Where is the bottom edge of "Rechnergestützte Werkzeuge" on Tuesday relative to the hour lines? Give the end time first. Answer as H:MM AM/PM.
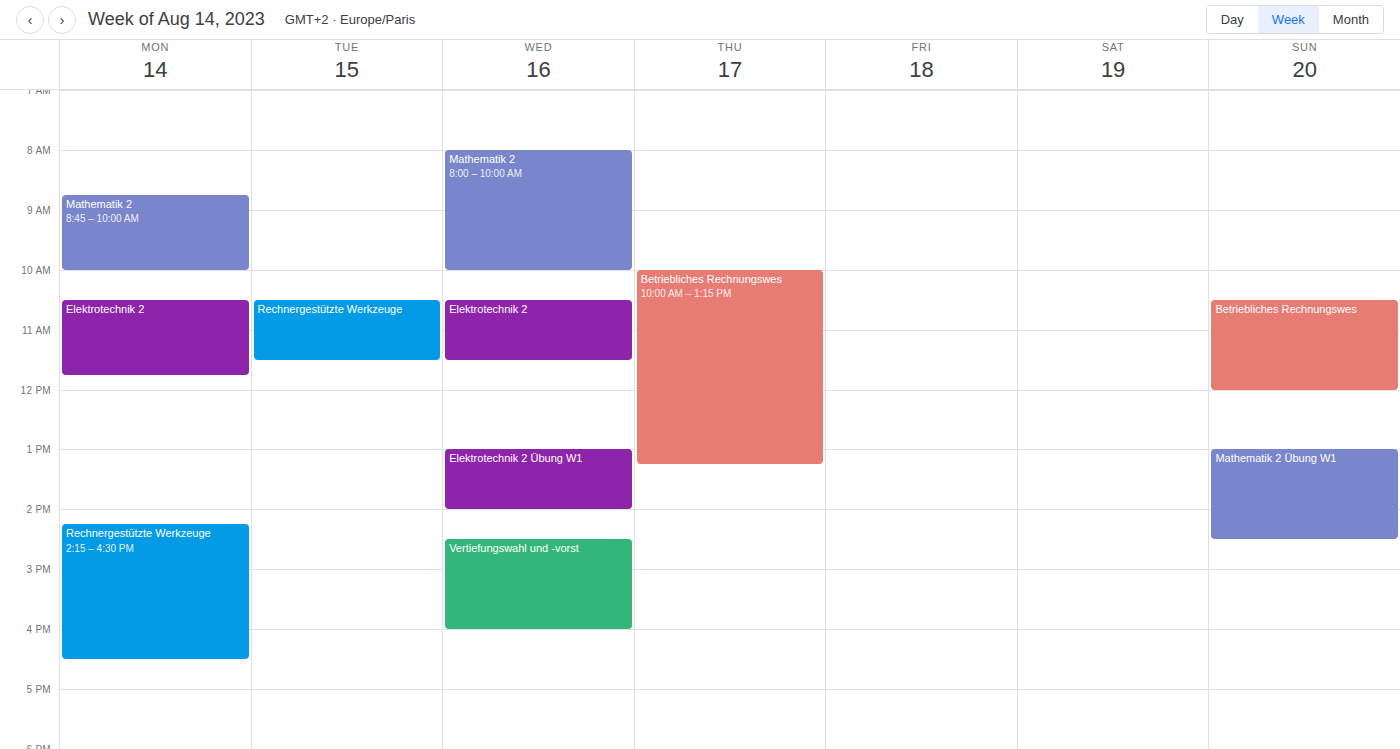
11:30 AM -- halfway between the 11 AM and 12 PM lines.